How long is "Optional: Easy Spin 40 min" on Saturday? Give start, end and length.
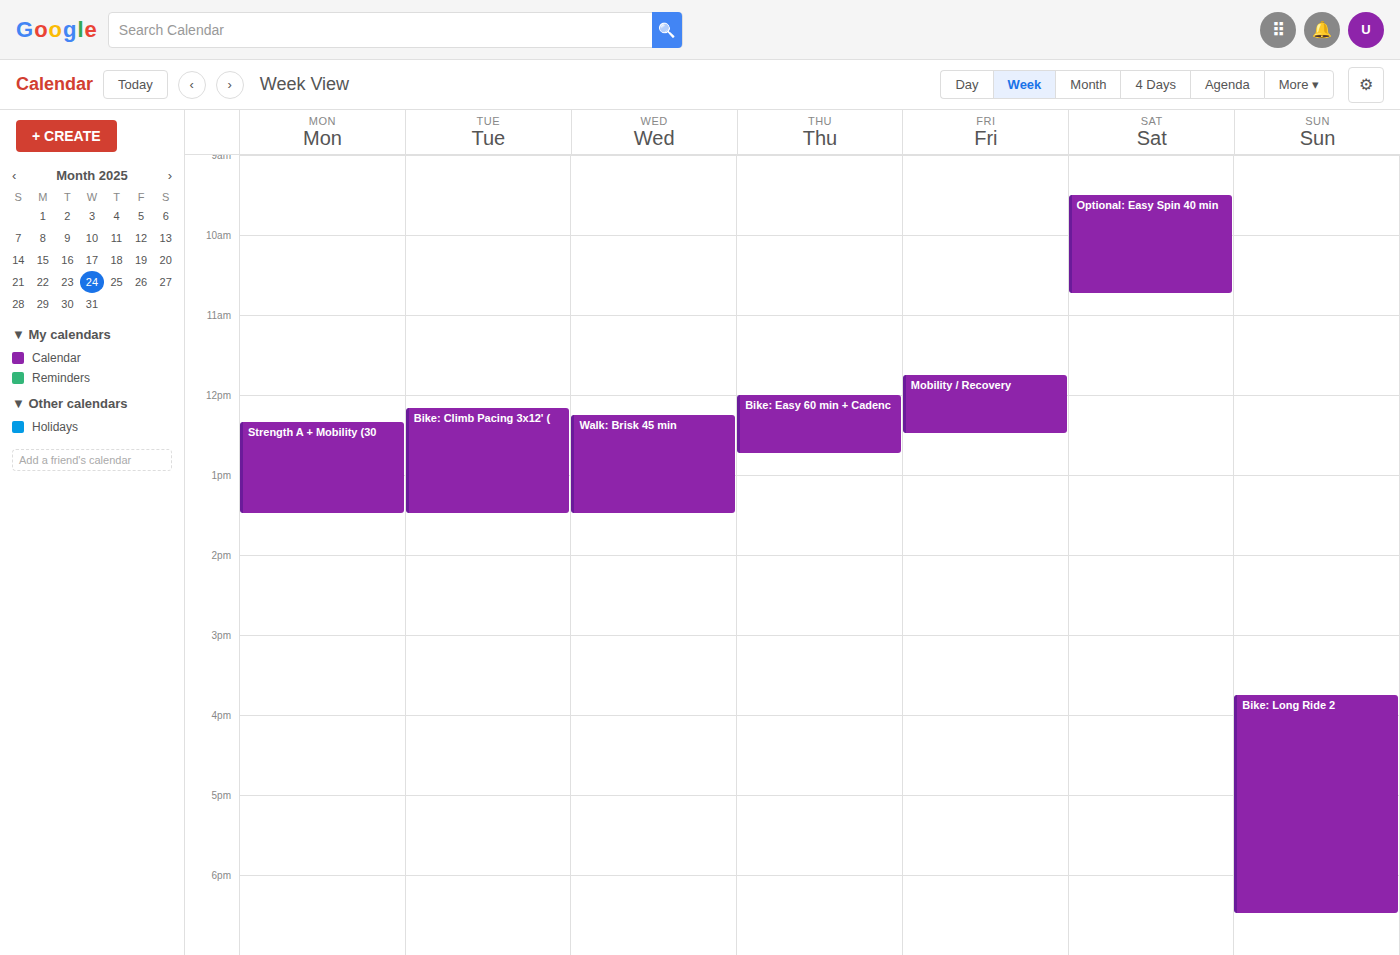
9:30 AM to 10:45 AM, 1 hour 15 minutes